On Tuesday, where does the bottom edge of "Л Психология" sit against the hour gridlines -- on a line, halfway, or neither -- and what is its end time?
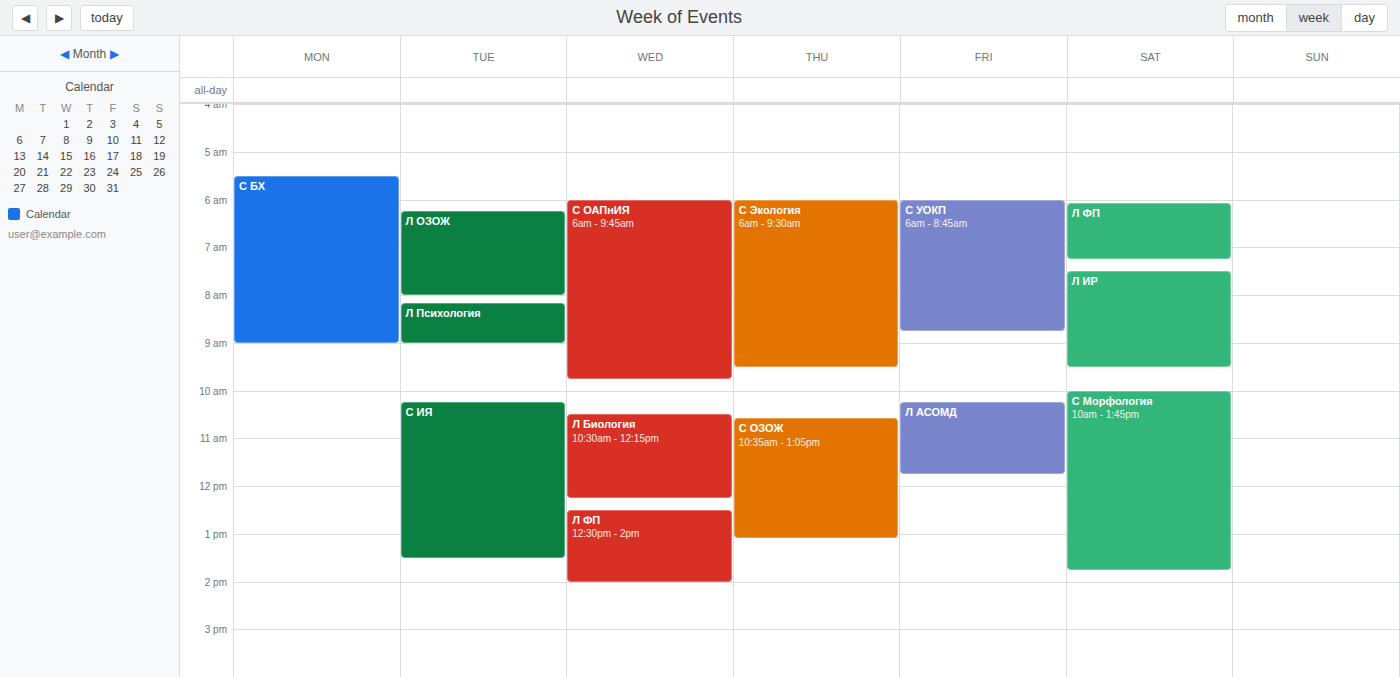
9:00 AM -- exactly on the 9 AM line.